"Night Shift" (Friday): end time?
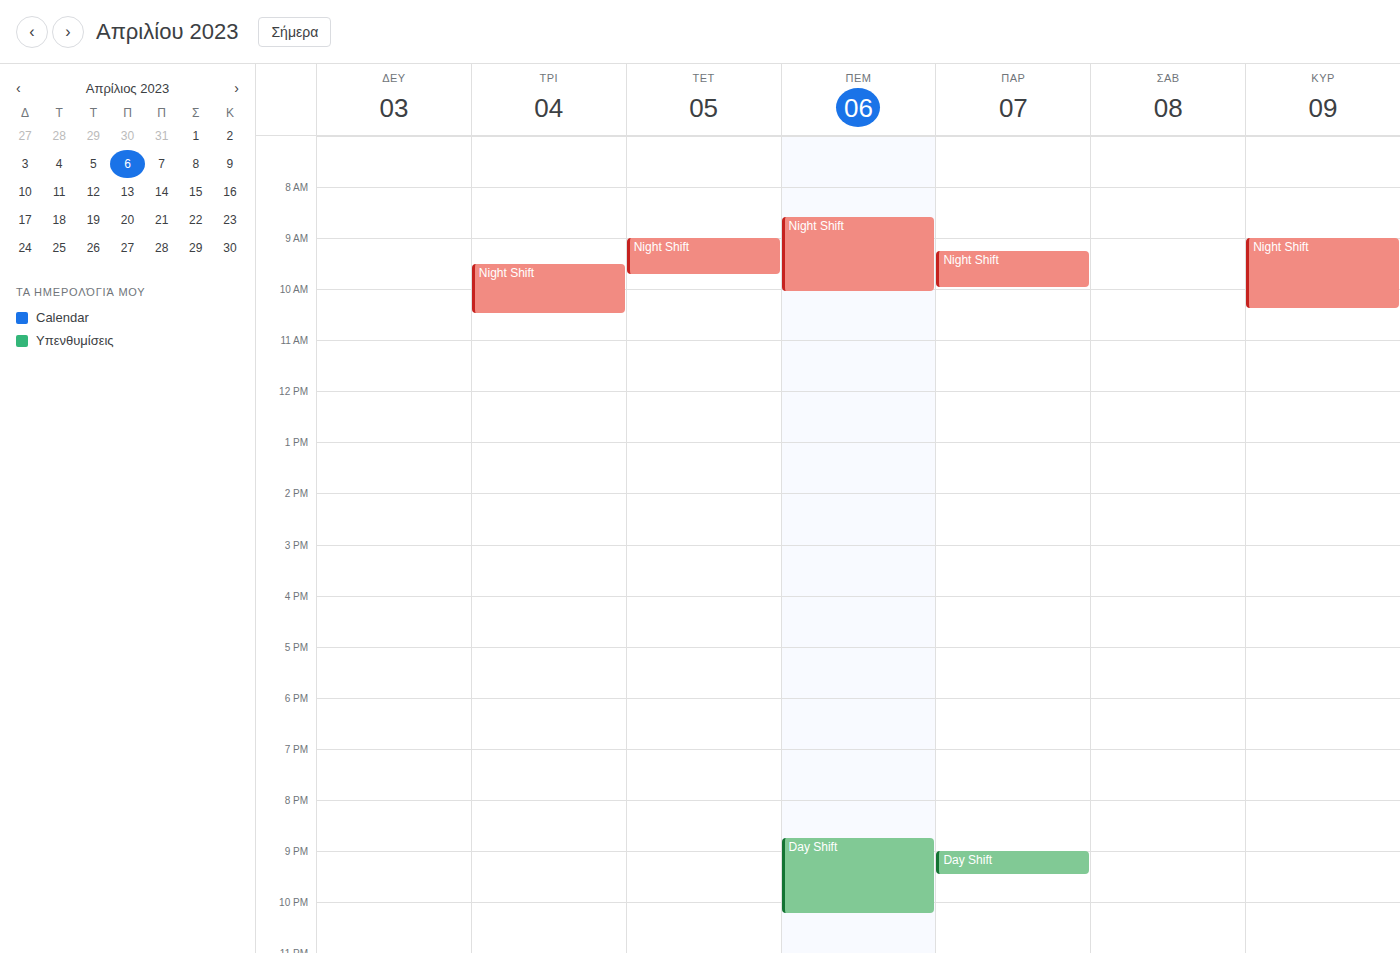
10:00 AM